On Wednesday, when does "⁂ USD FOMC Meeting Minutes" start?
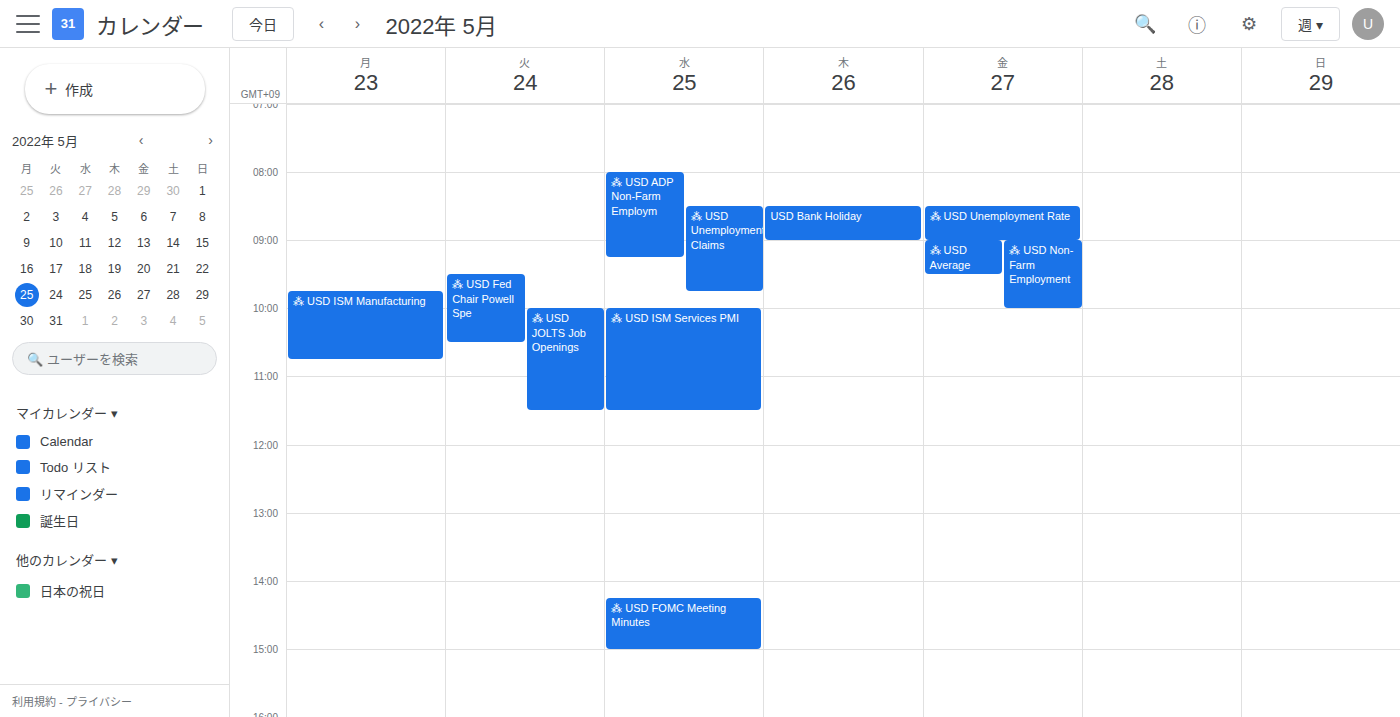
14:15